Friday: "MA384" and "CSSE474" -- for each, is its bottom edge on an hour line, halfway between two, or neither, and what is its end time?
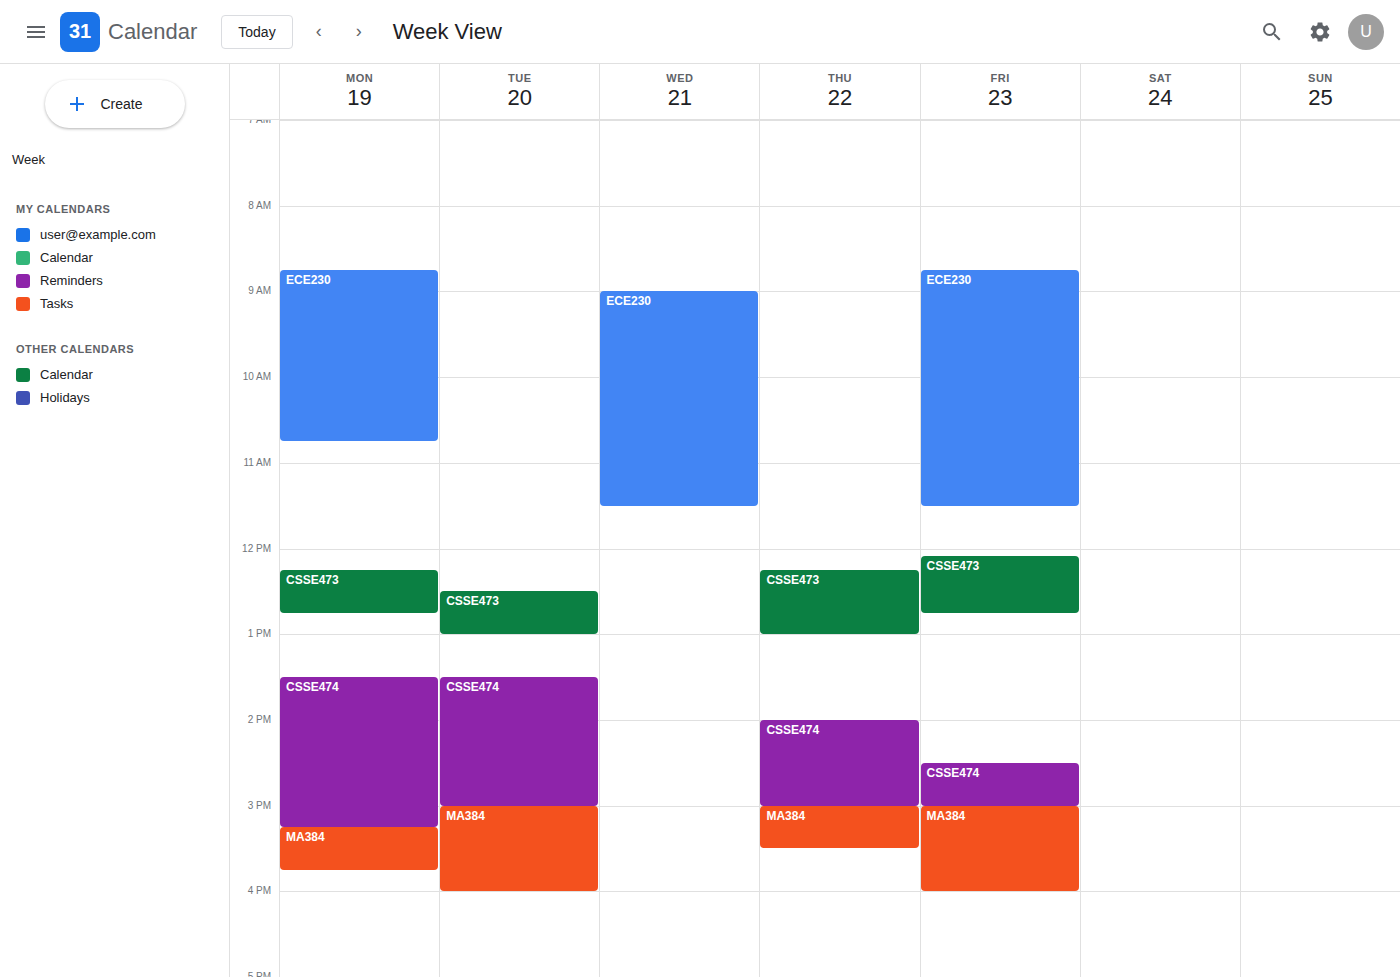
"MA384": 4:00 PM, exactly on the 4 PM line. "CSSE474": 3:00 PM, exactly on the 3 PM line.